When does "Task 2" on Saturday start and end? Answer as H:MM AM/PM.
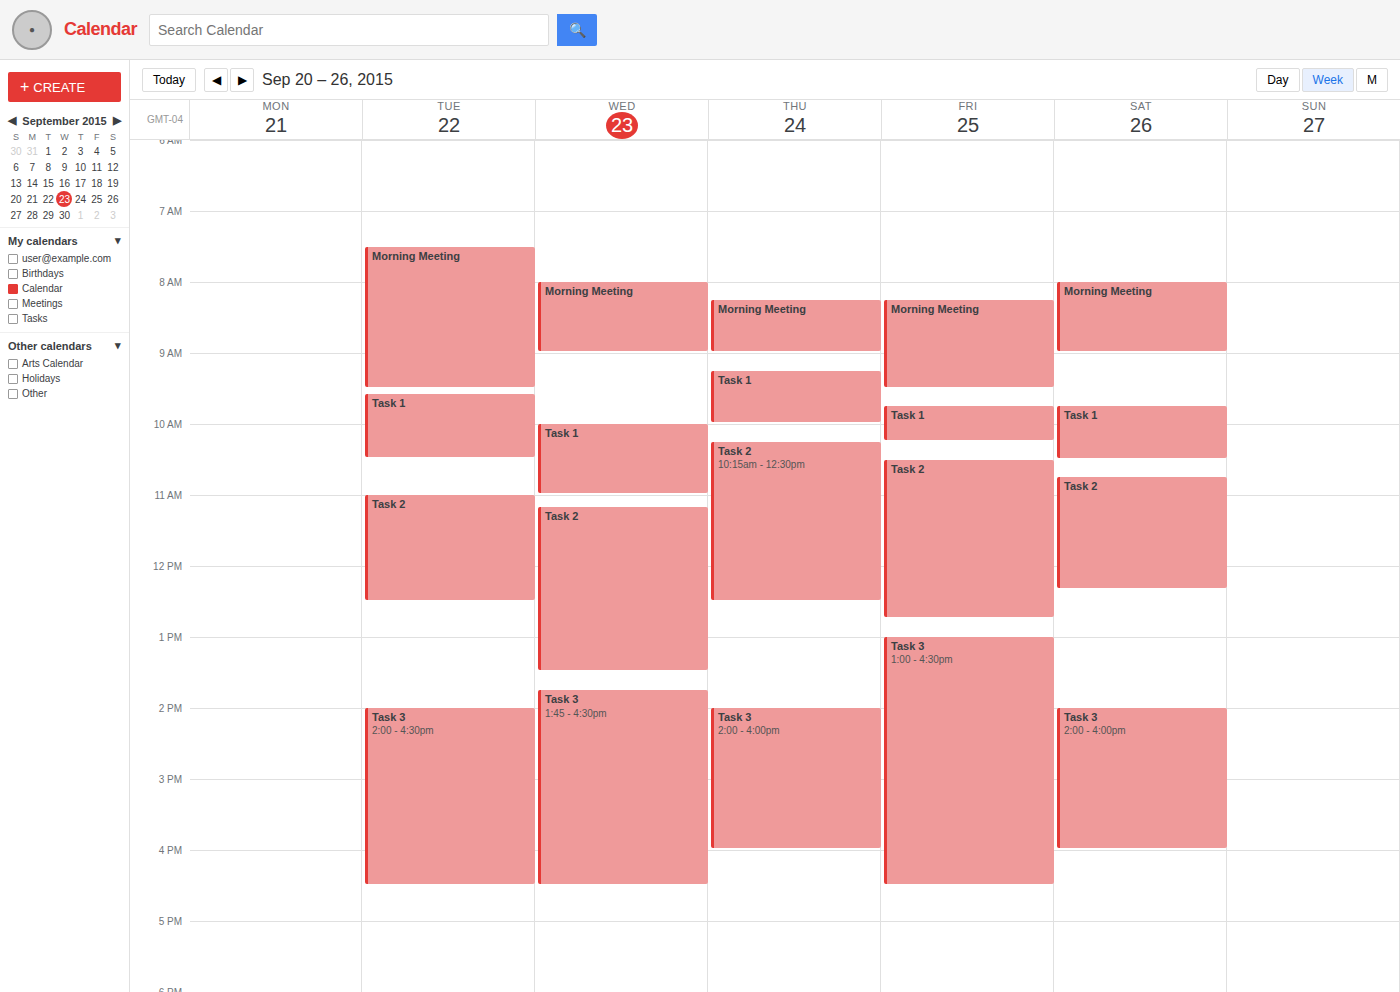
10:45 AM to 12:20 PM